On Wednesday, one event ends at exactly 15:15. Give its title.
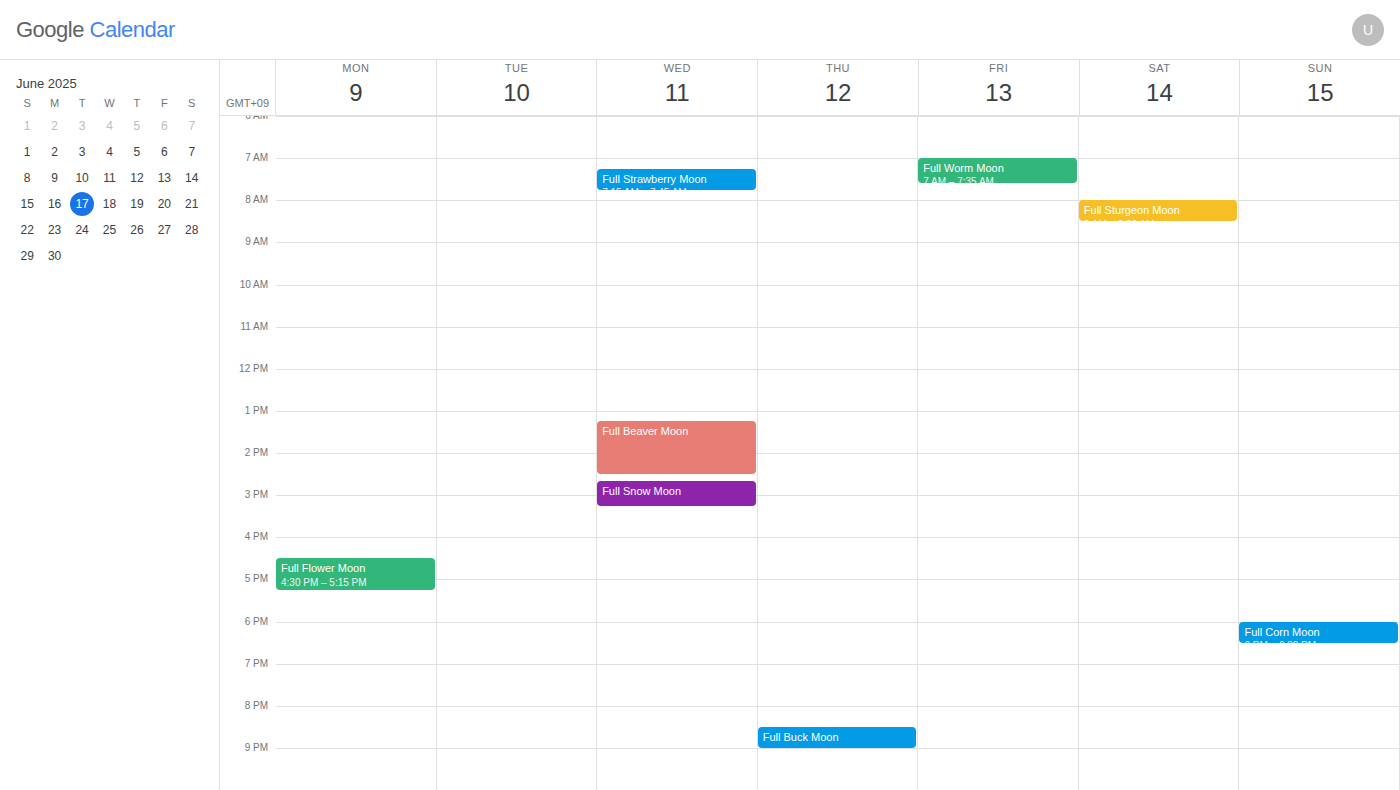
"Full Snow Moon"